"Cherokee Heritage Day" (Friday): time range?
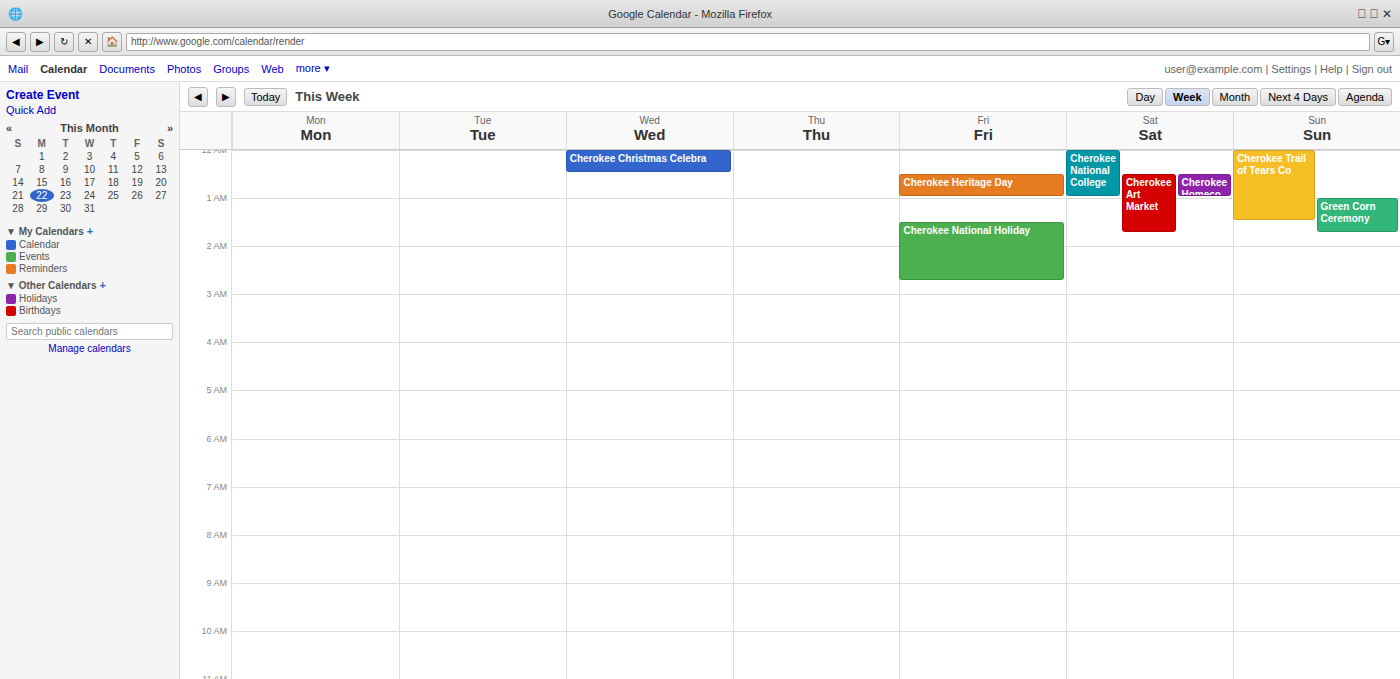
12:30 AM to 1:00 AM